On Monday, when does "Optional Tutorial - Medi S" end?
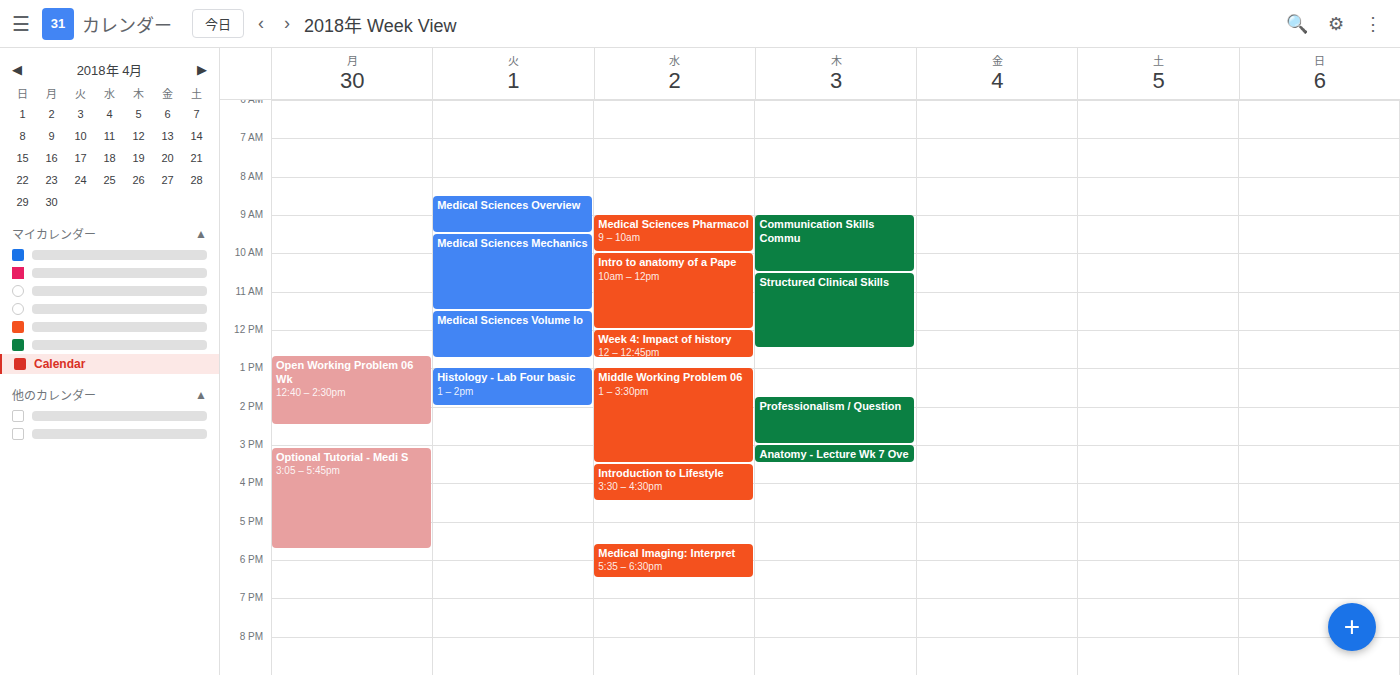
5:45 PM